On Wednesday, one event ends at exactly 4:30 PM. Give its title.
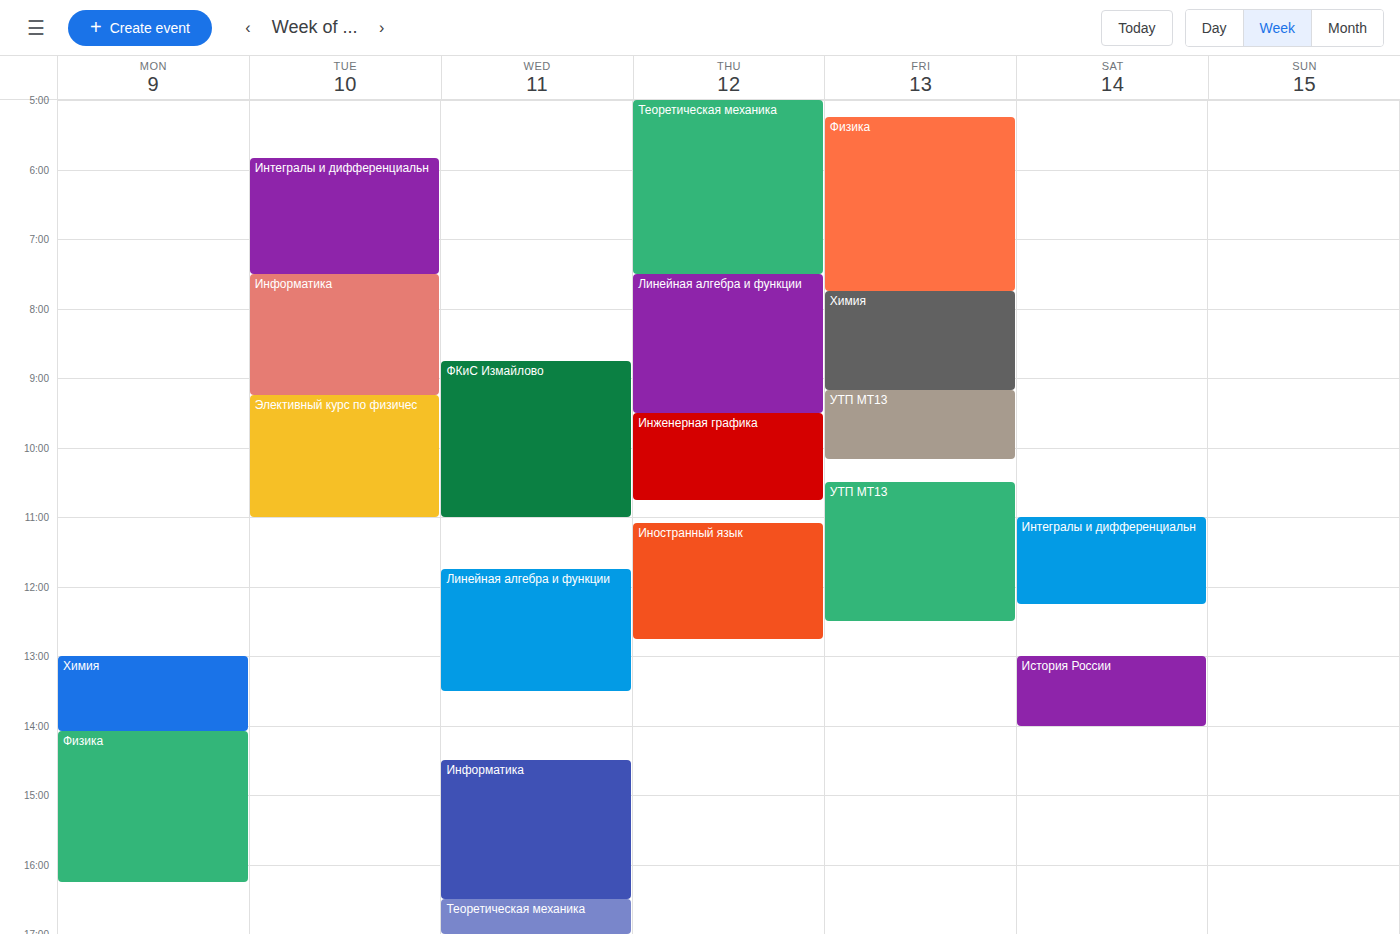
"Информатика"